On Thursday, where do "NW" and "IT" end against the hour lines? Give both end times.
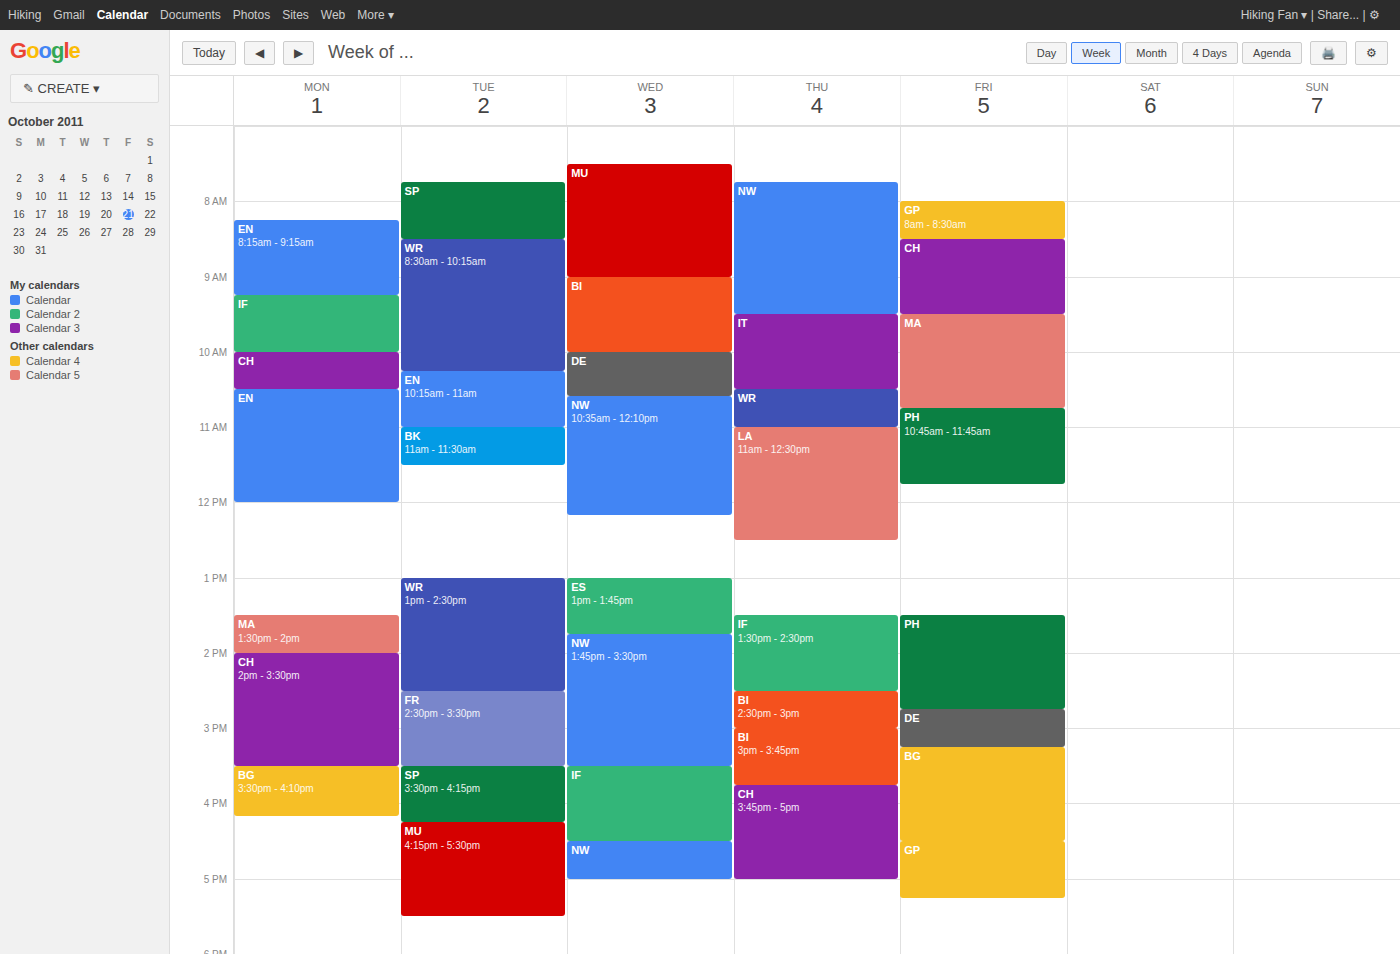
"NW": 9:30 AM, halfway between the 9 AM and 10 AM lines. "IT": 10:30 AM, halfway between the 10 AM and 11 AM lines.